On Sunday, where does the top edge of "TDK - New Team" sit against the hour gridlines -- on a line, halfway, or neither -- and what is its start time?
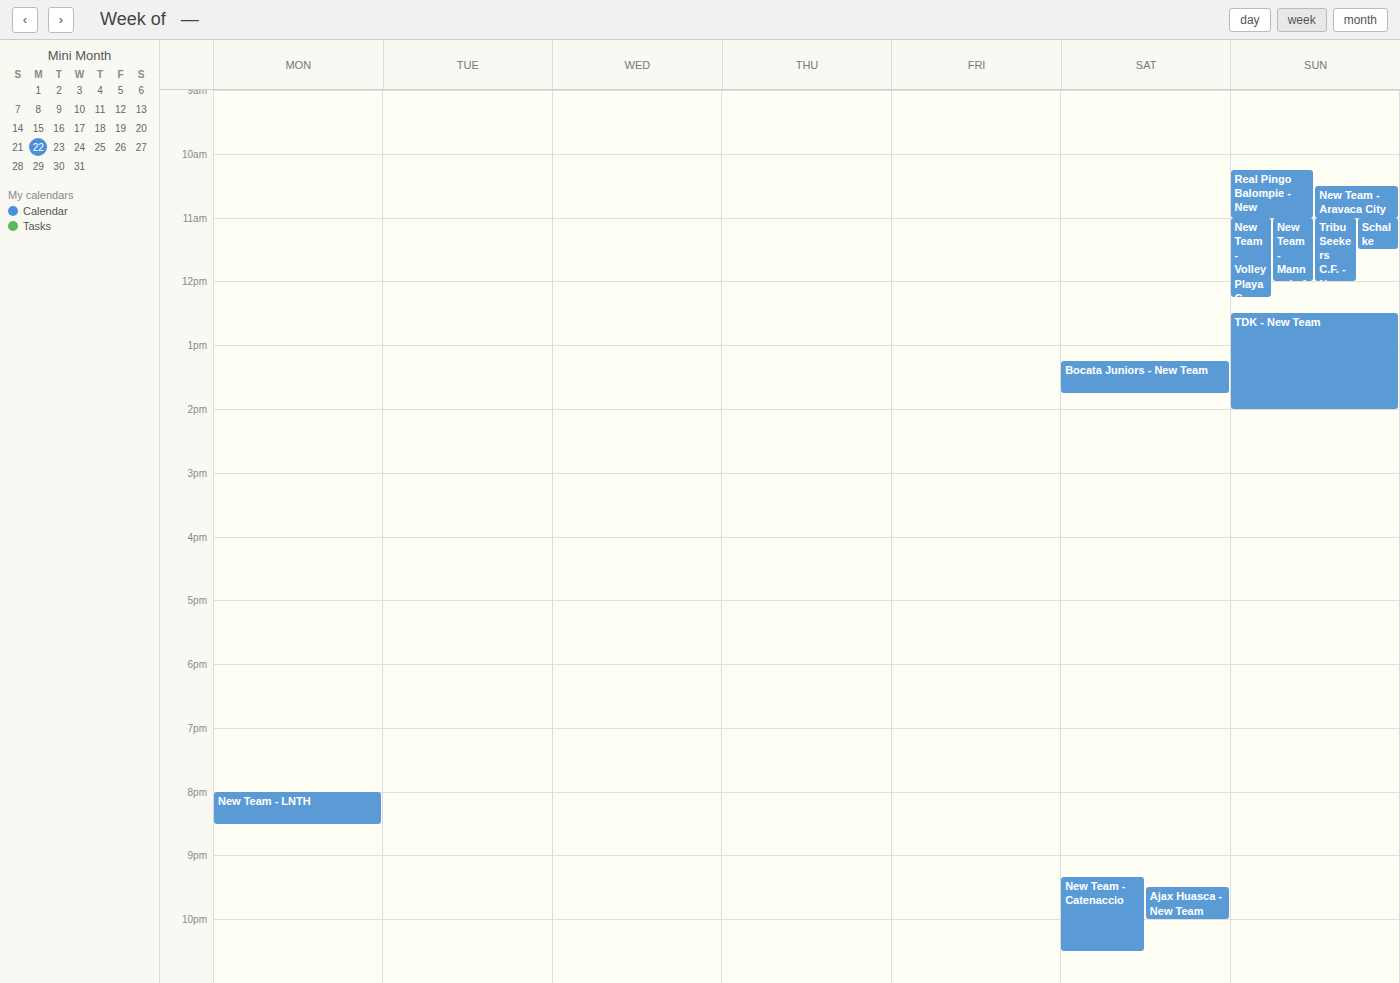
12:30 PM -- halfway between the 12 PM and 1 PM lines.